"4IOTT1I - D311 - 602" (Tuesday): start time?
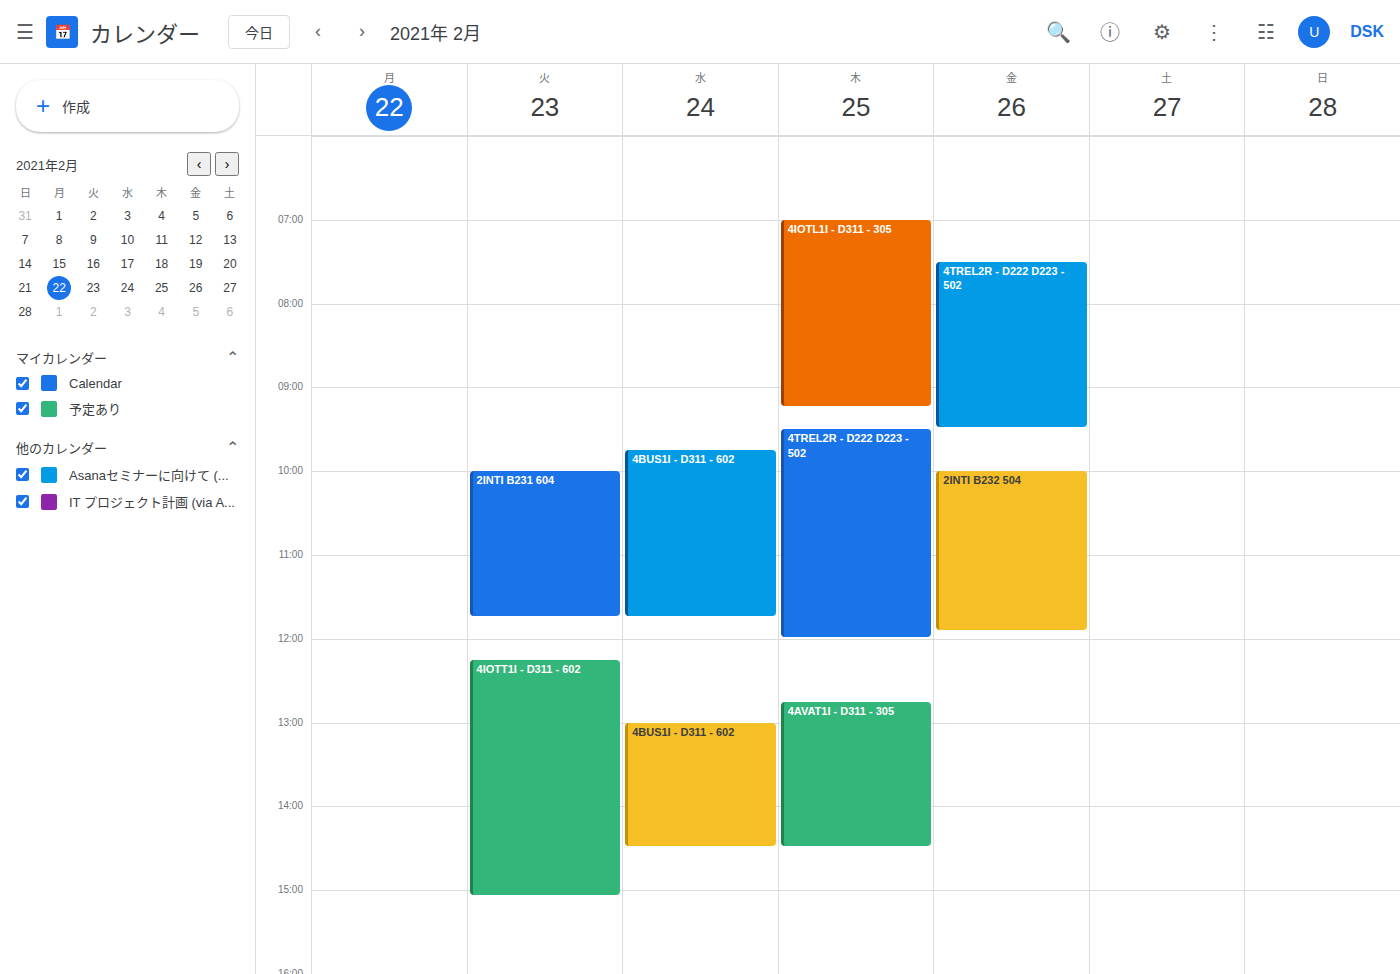
12:15 PM